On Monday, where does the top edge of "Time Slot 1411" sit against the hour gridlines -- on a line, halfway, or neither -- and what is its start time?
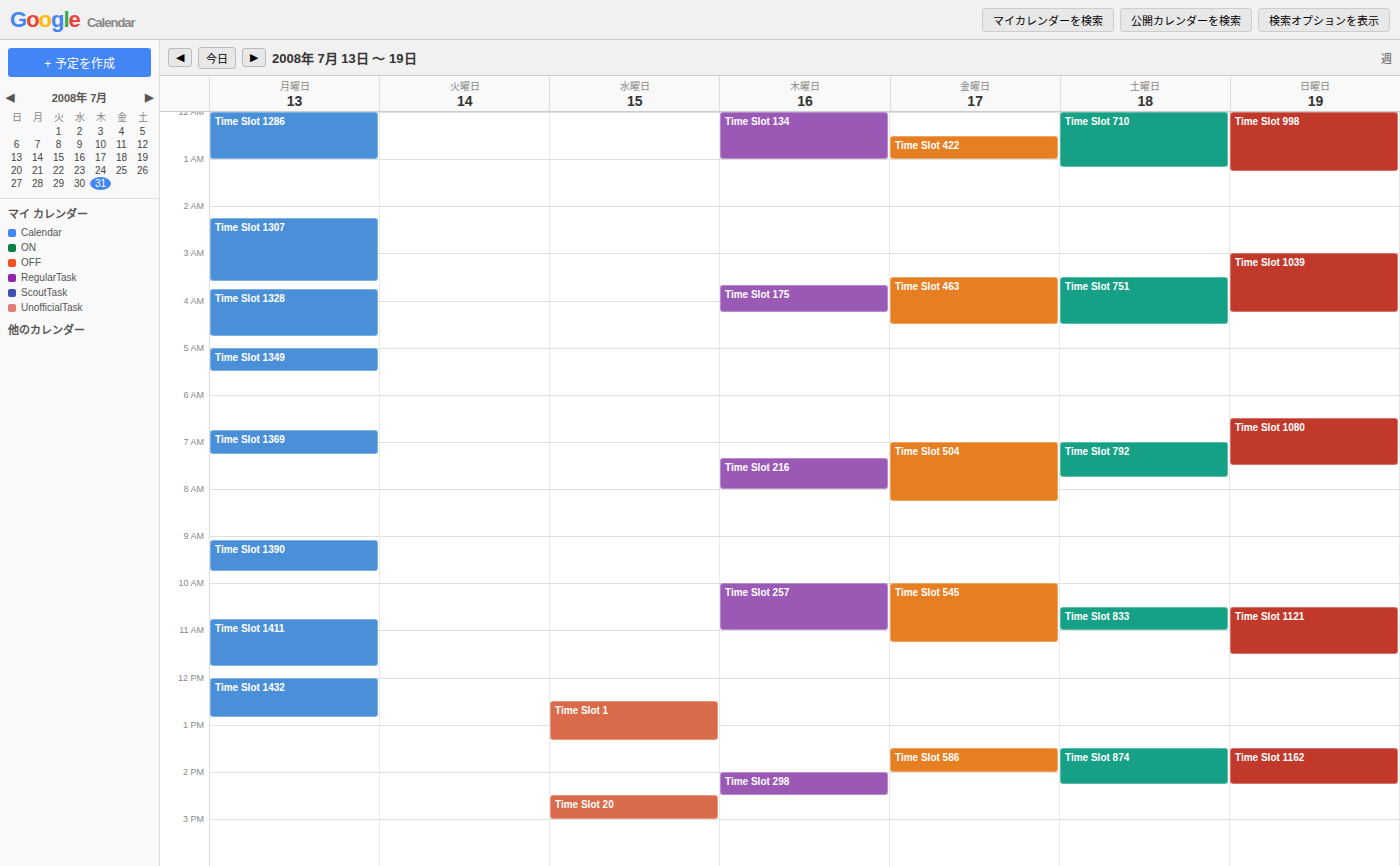
10:45 AM -- neither: three quarters of the way from the 10 AM line to the 11 AM line.